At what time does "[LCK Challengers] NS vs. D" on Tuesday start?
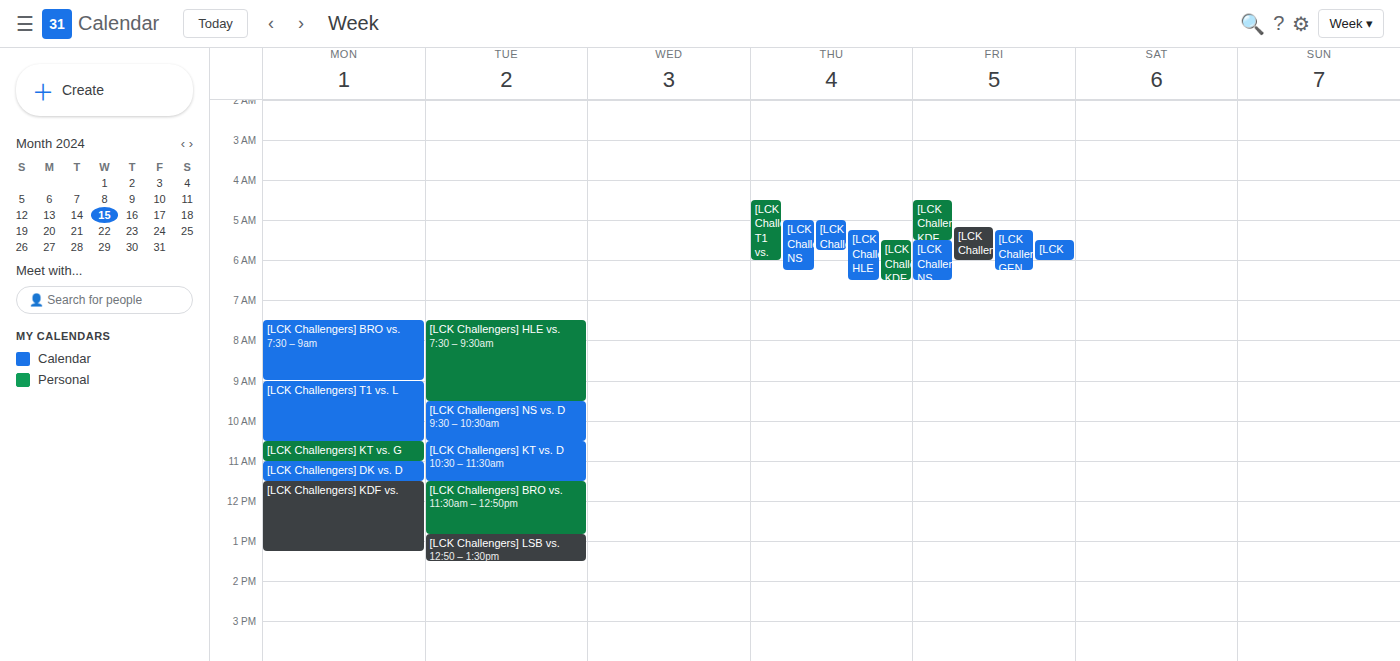
9:30 AM